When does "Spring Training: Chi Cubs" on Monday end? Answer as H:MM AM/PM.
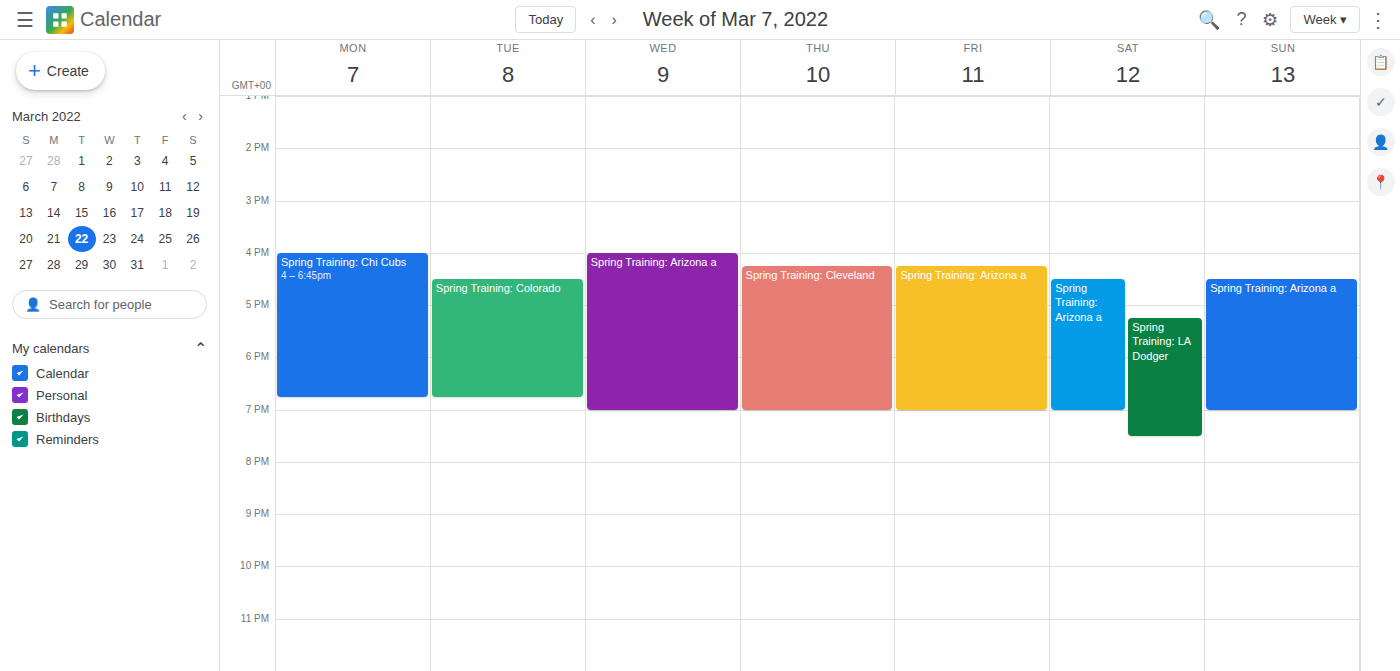
6:45 PM